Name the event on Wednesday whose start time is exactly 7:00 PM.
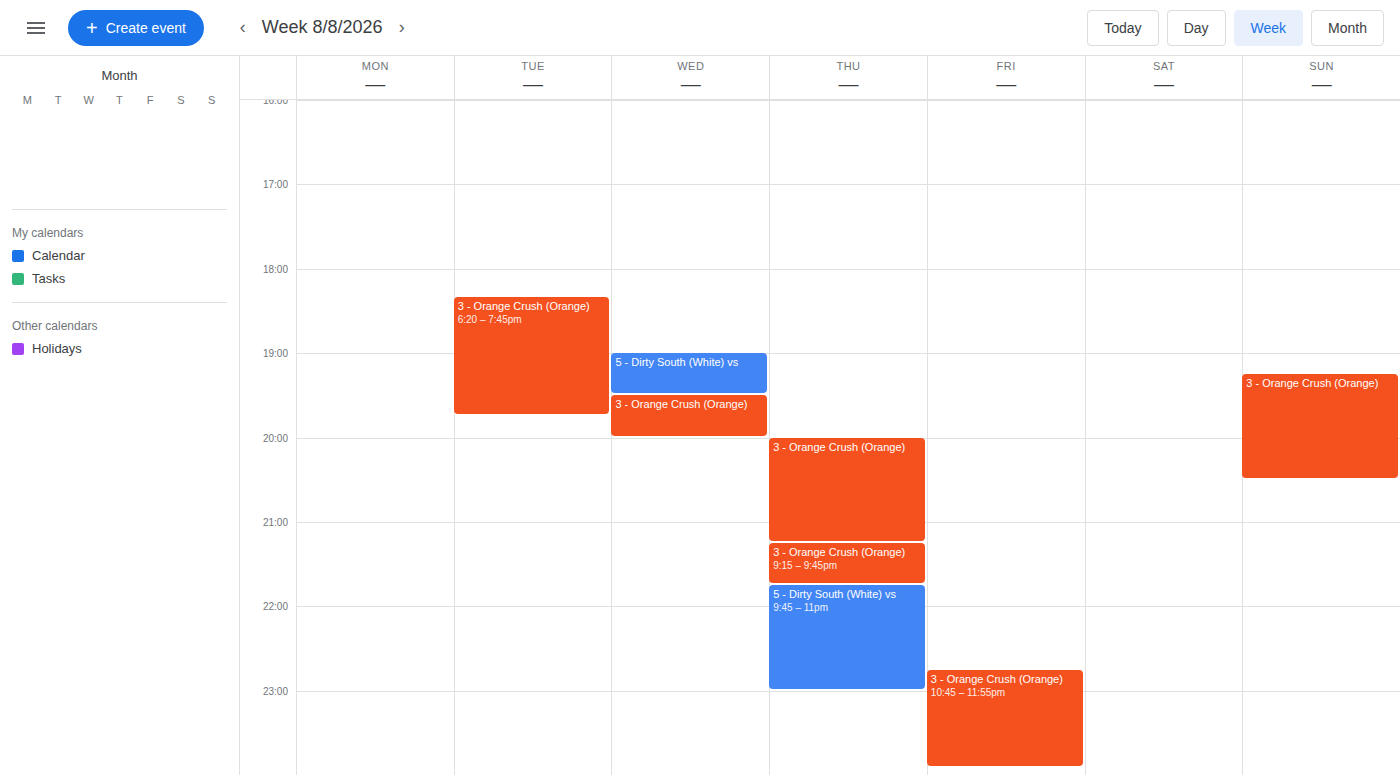
"5 - Dirty South (White) vs"